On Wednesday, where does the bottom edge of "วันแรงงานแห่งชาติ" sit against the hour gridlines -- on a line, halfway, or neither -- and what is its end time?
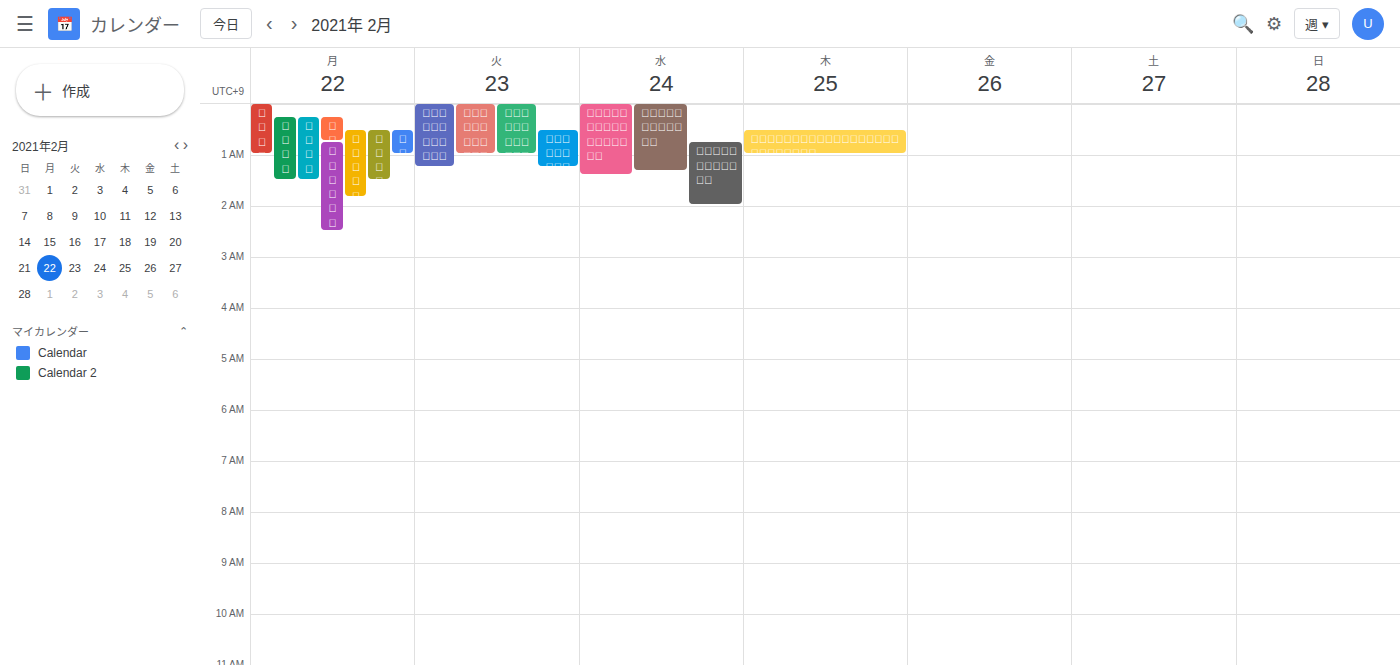
01:25 -- neither: 25 minutes below the 01:00 line and 35 minutes above the 02:00 line.